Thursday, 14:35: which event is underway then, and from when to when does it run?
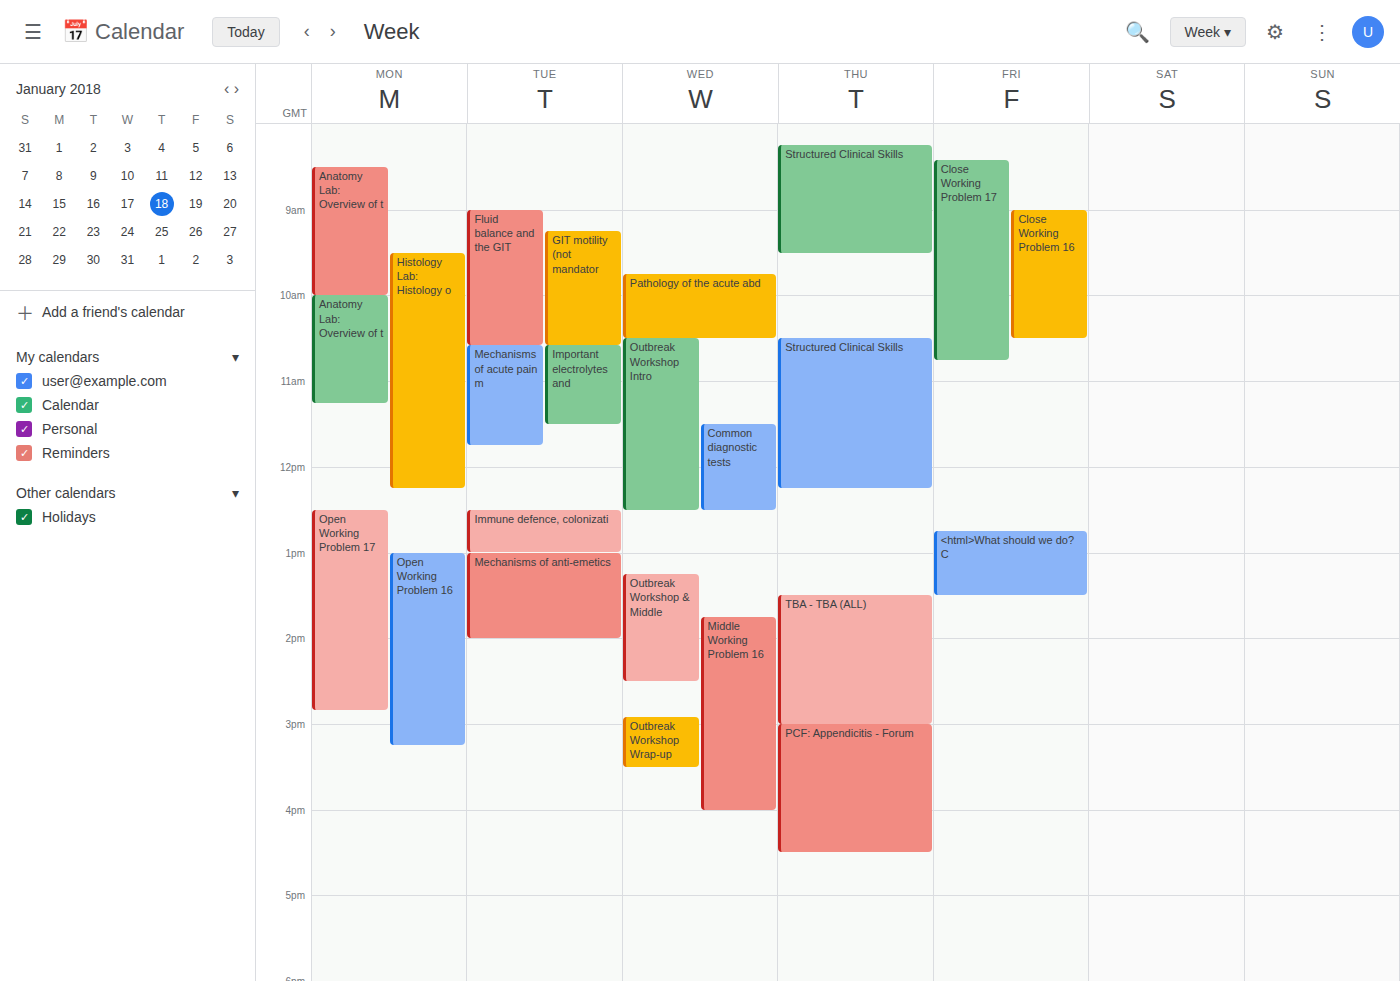
"TBA - TBA (ALL)", 13:30 to 15:00